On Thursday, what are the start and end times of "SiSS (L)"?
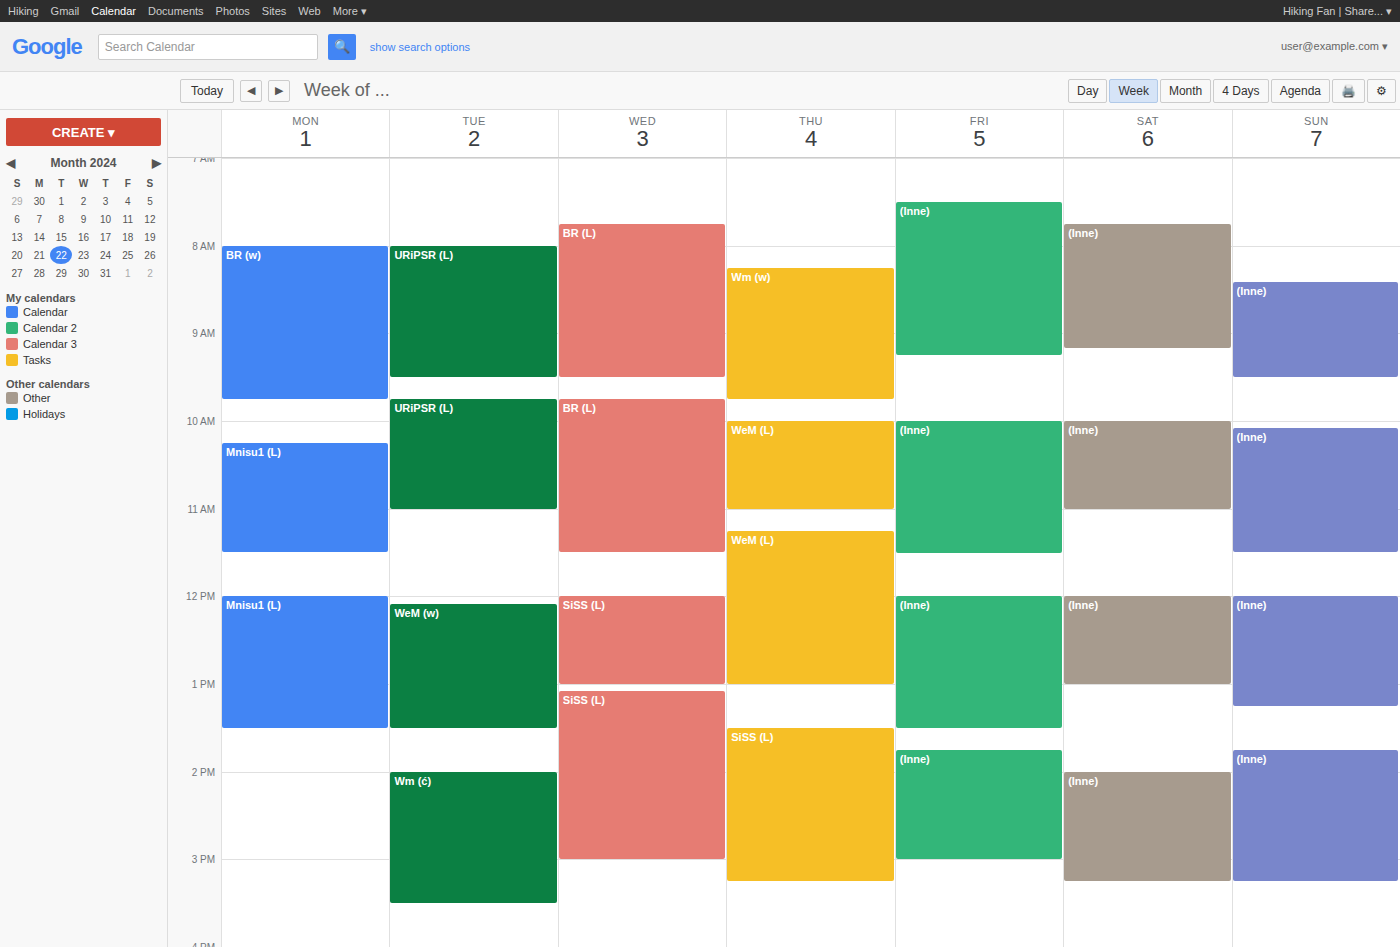
1:30 PM to 3:15 PM